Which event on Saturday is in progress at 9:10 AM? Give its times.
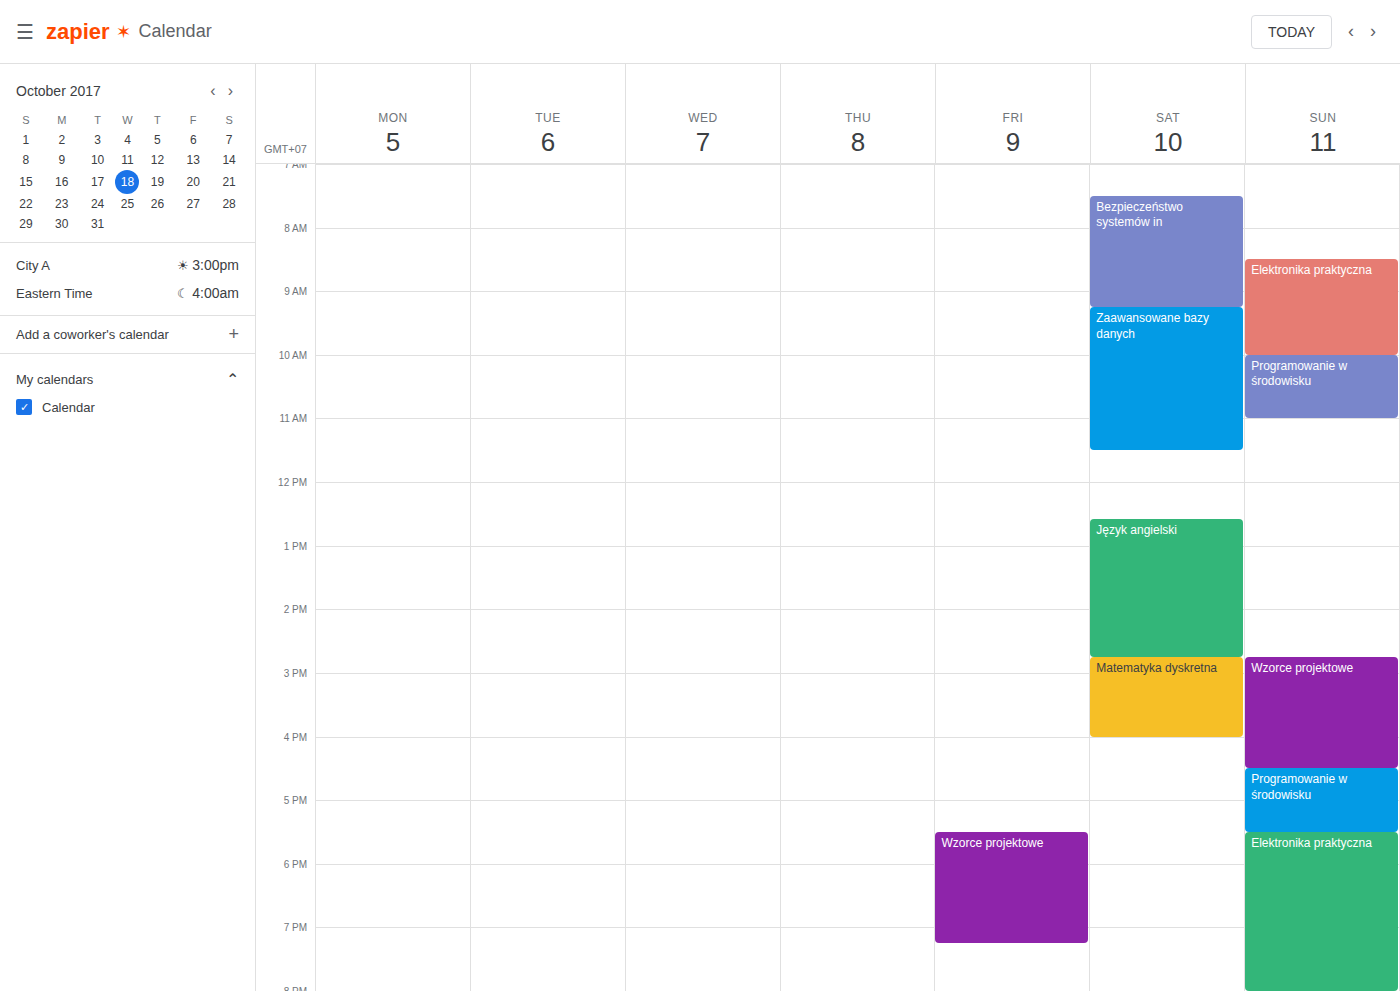
"Bezpieczeństwo systemów in", 7:30 AM to 9:15 AM